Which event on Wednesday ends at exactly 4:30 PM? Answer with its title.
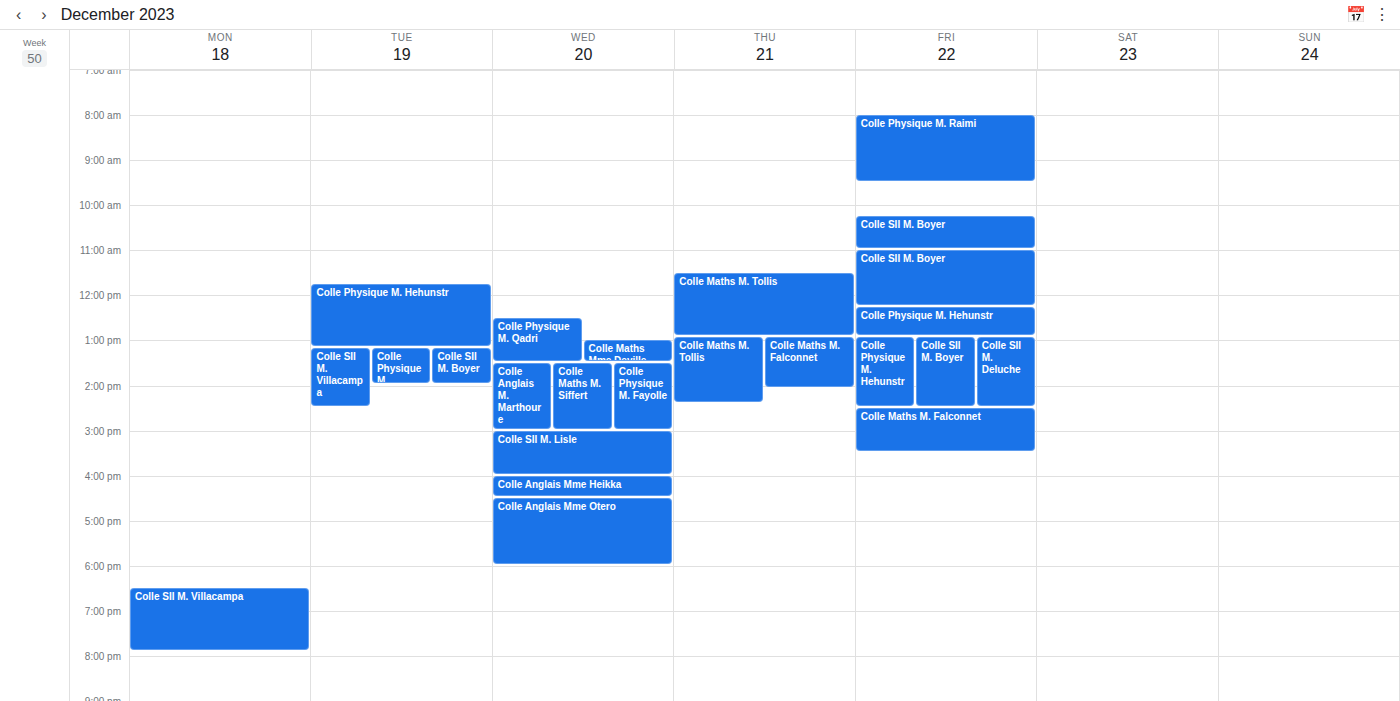
"Colle Anglais Mme Heikka"